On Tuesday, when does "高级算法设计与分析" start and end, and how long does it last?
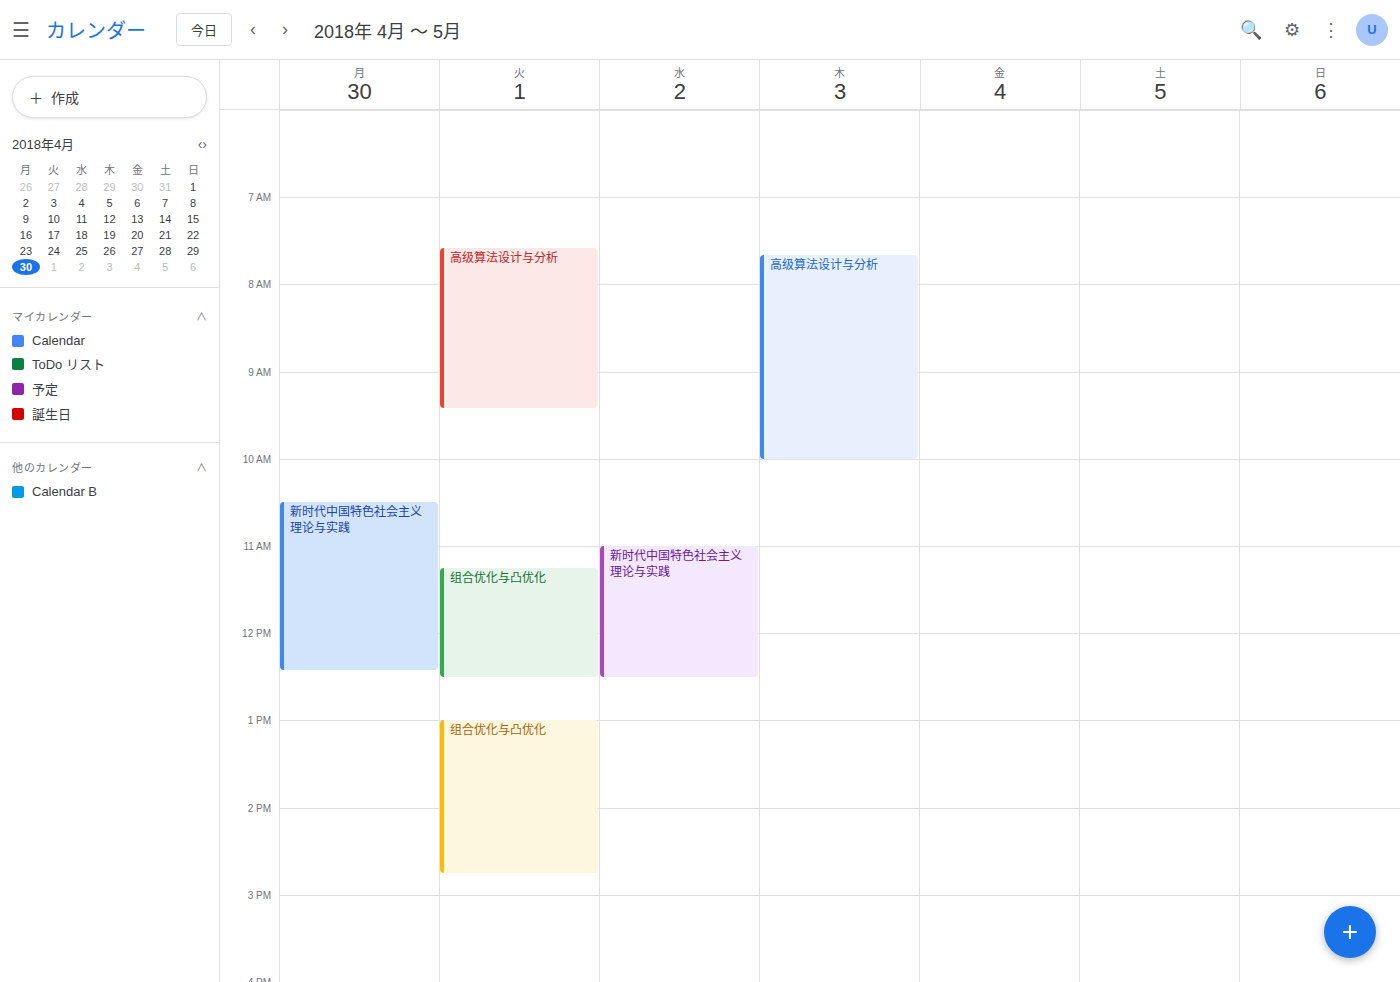
7:35 AM to 9:25 AM, 1 hour 50 minutes